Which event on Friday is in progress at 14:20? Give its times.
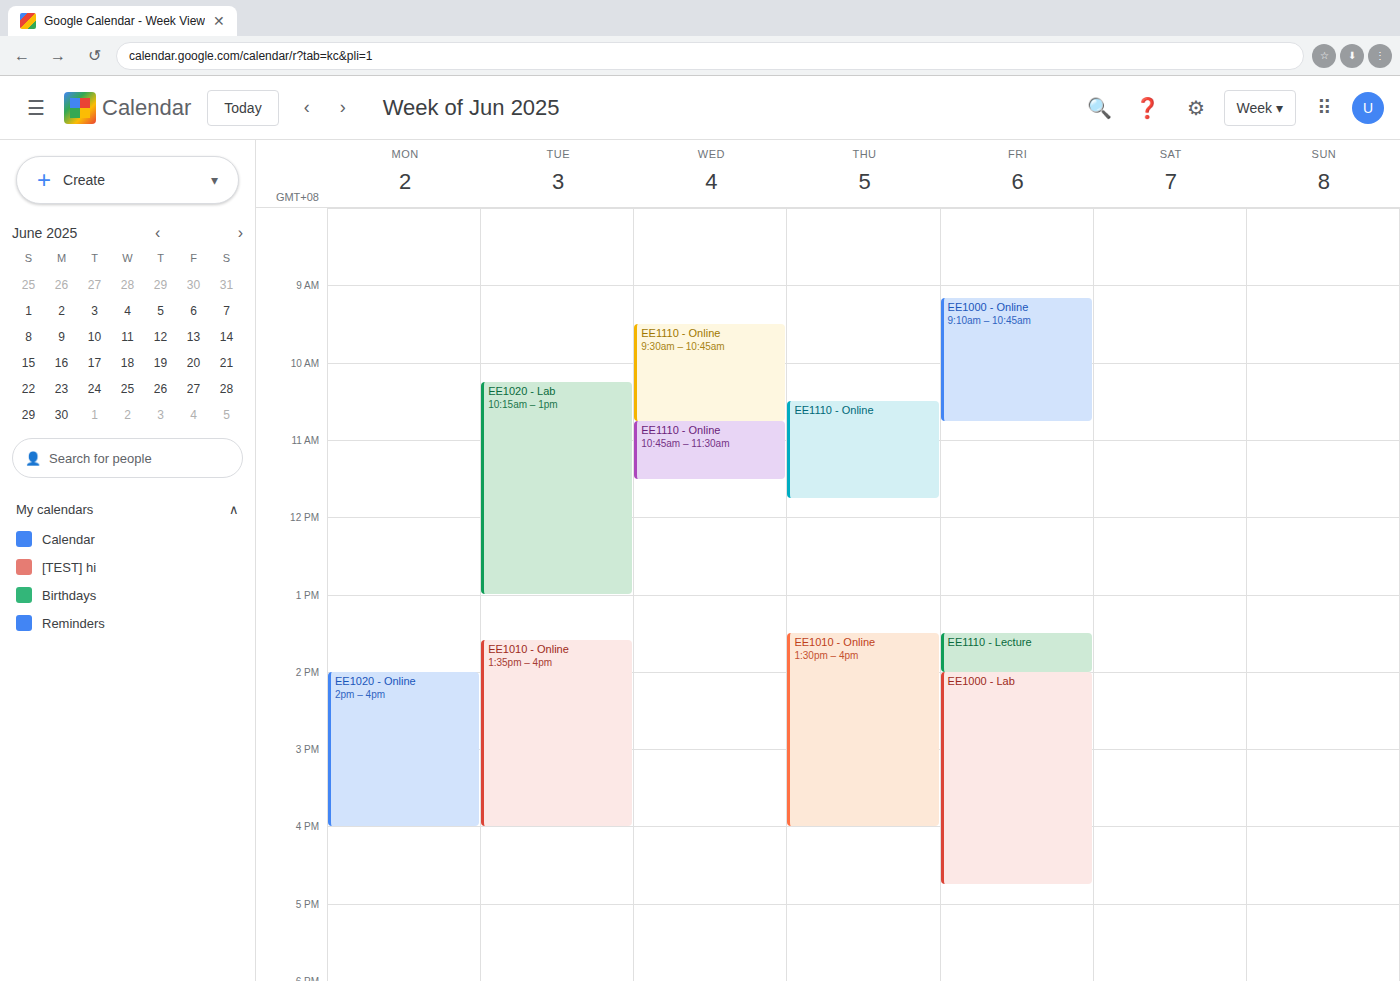
"EE1000 - Lab", 14:00 to 16:45